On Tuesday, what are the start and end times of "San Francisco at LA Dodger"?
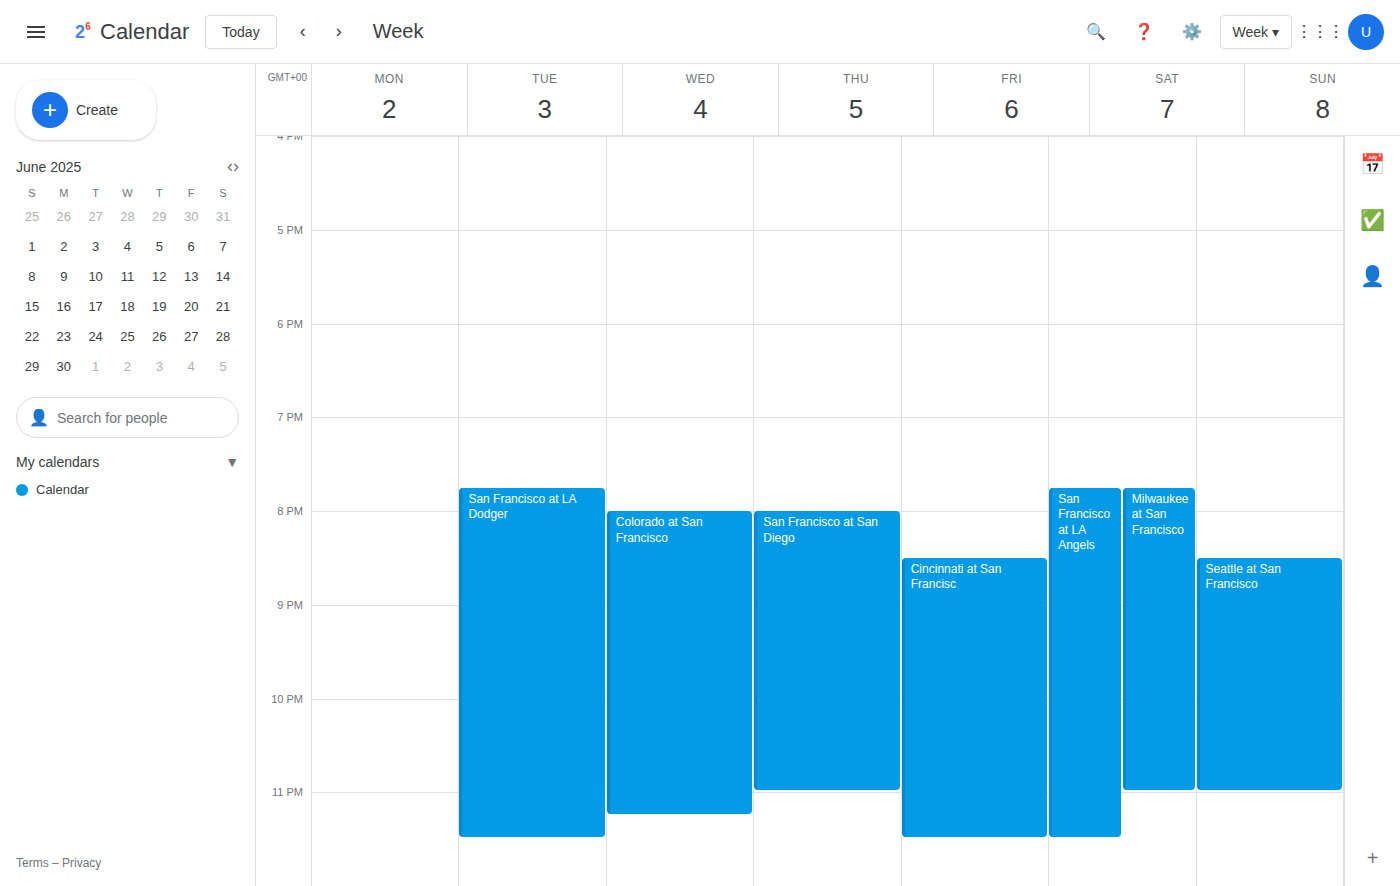
7:45 PM to 11:30 PM